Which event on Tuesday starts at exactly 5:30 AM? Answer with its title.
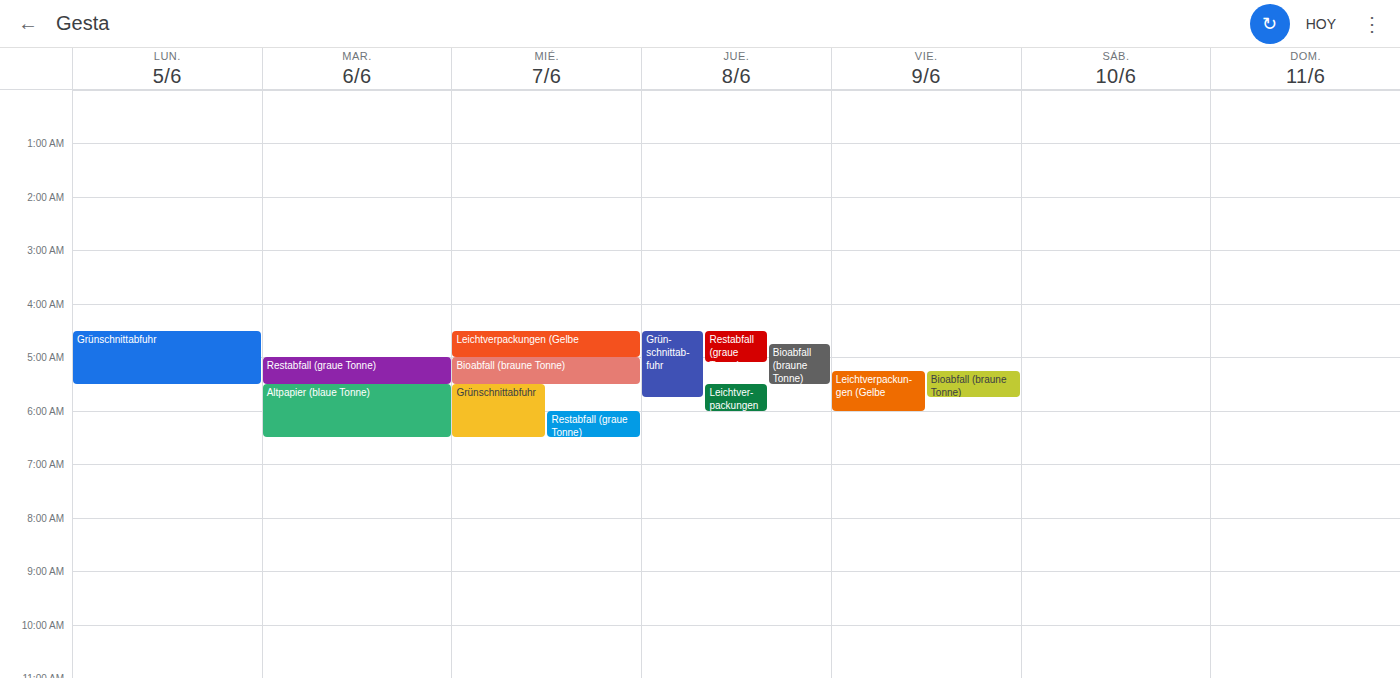
"Altpapier (blaue Tonne)"